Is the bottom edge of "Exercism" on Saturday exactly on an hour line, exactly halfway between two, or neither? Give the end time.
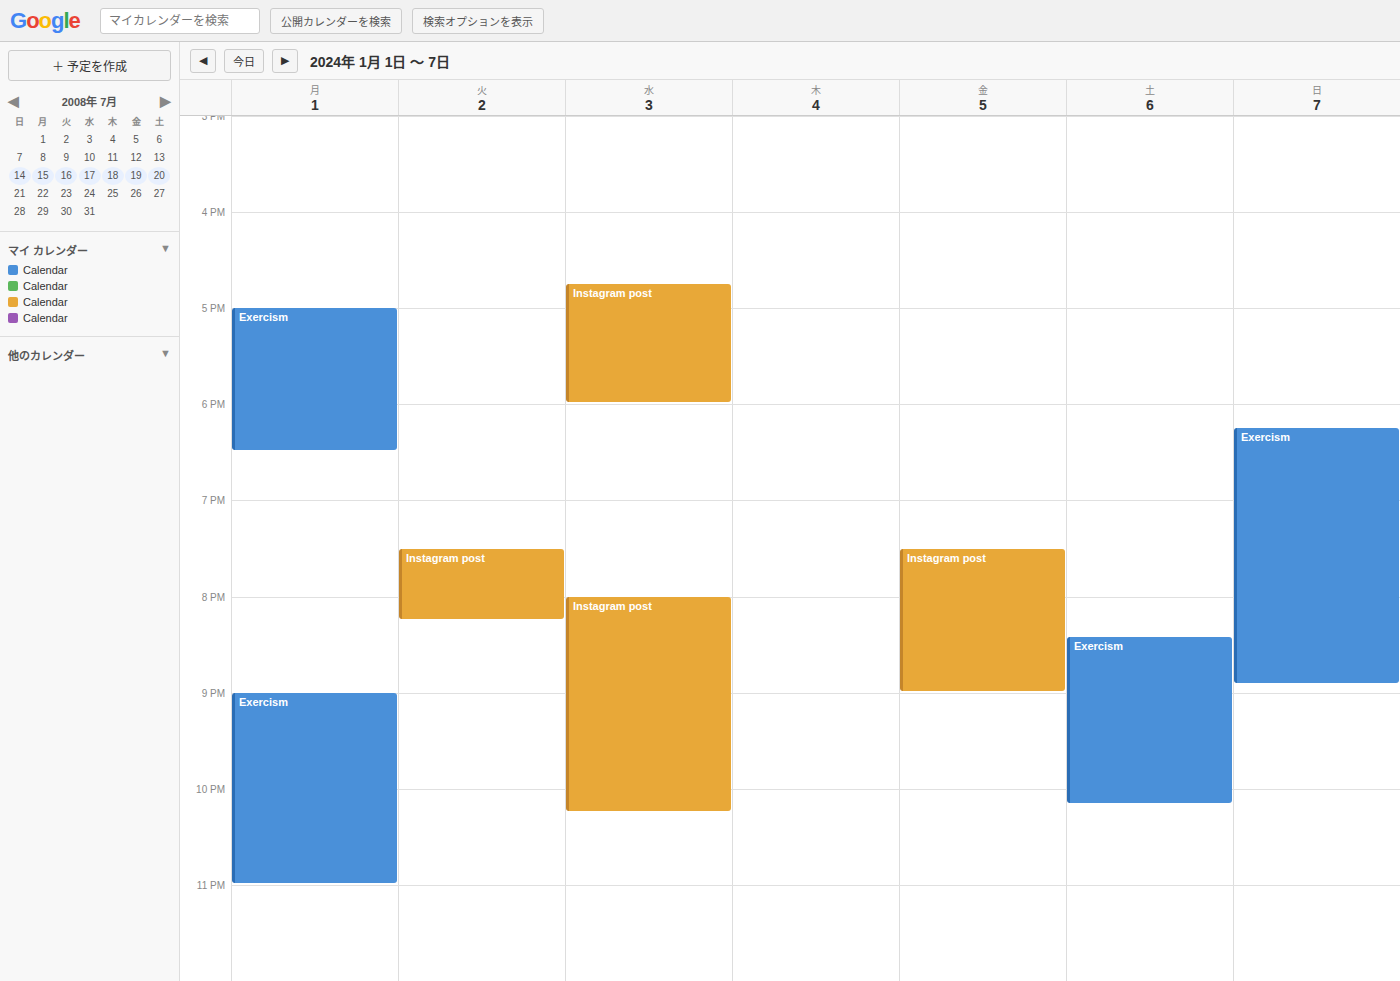
22:10 -- neither: 10 minutes below the 22:00 line and 50 minutes above the 23:00 line.